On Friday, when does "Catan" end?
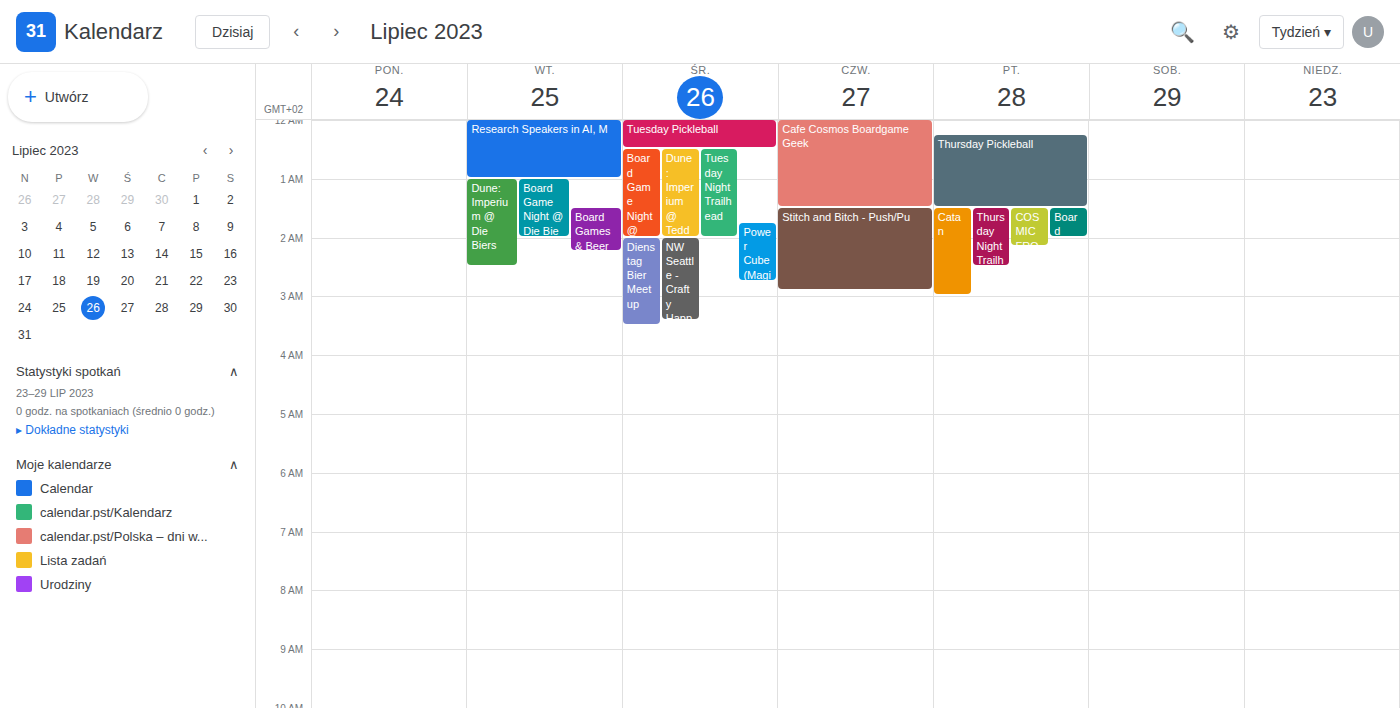
3:00 AM